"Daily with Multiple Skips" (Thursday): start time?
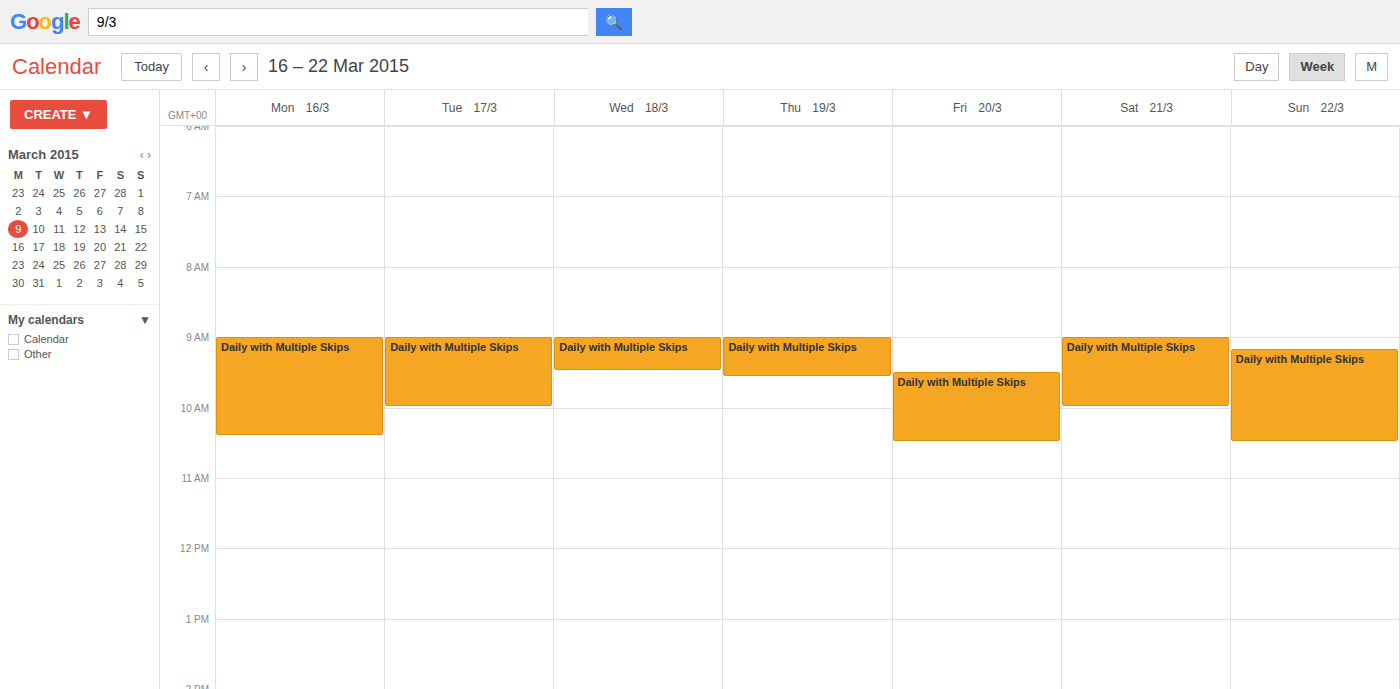
9:00 AM